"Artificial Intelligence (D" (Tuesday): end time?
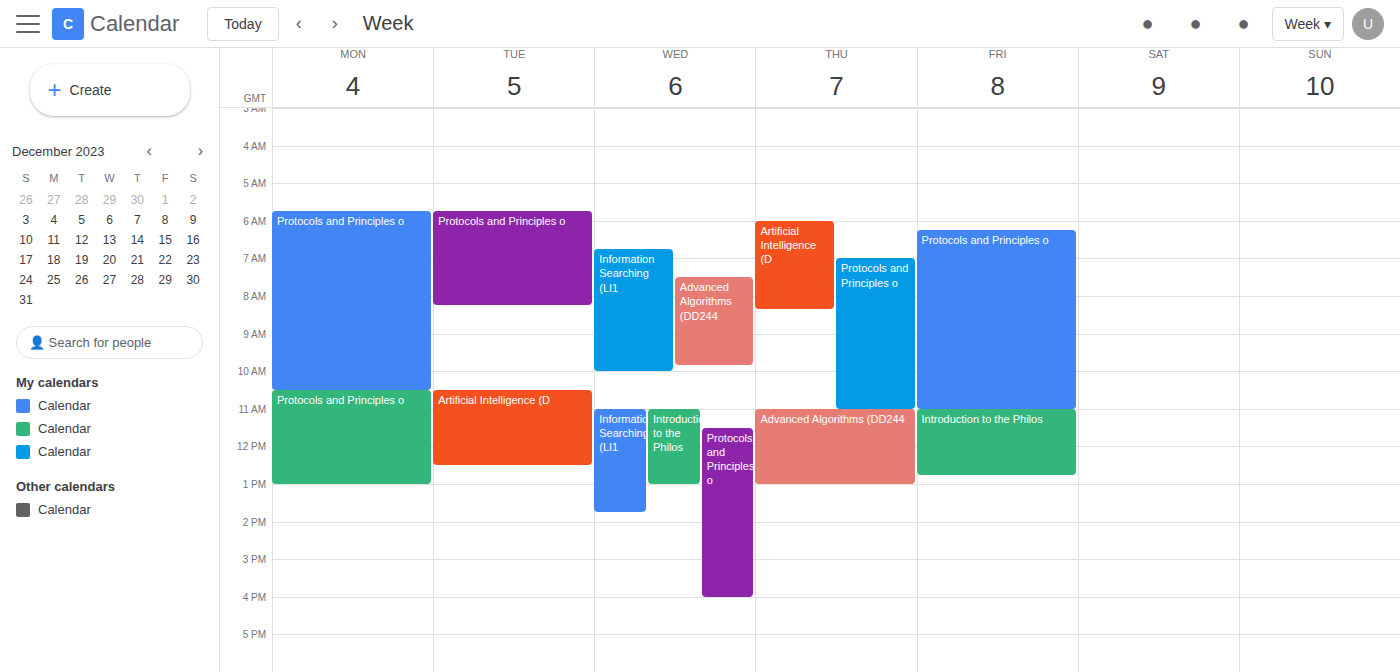
12:30 PM